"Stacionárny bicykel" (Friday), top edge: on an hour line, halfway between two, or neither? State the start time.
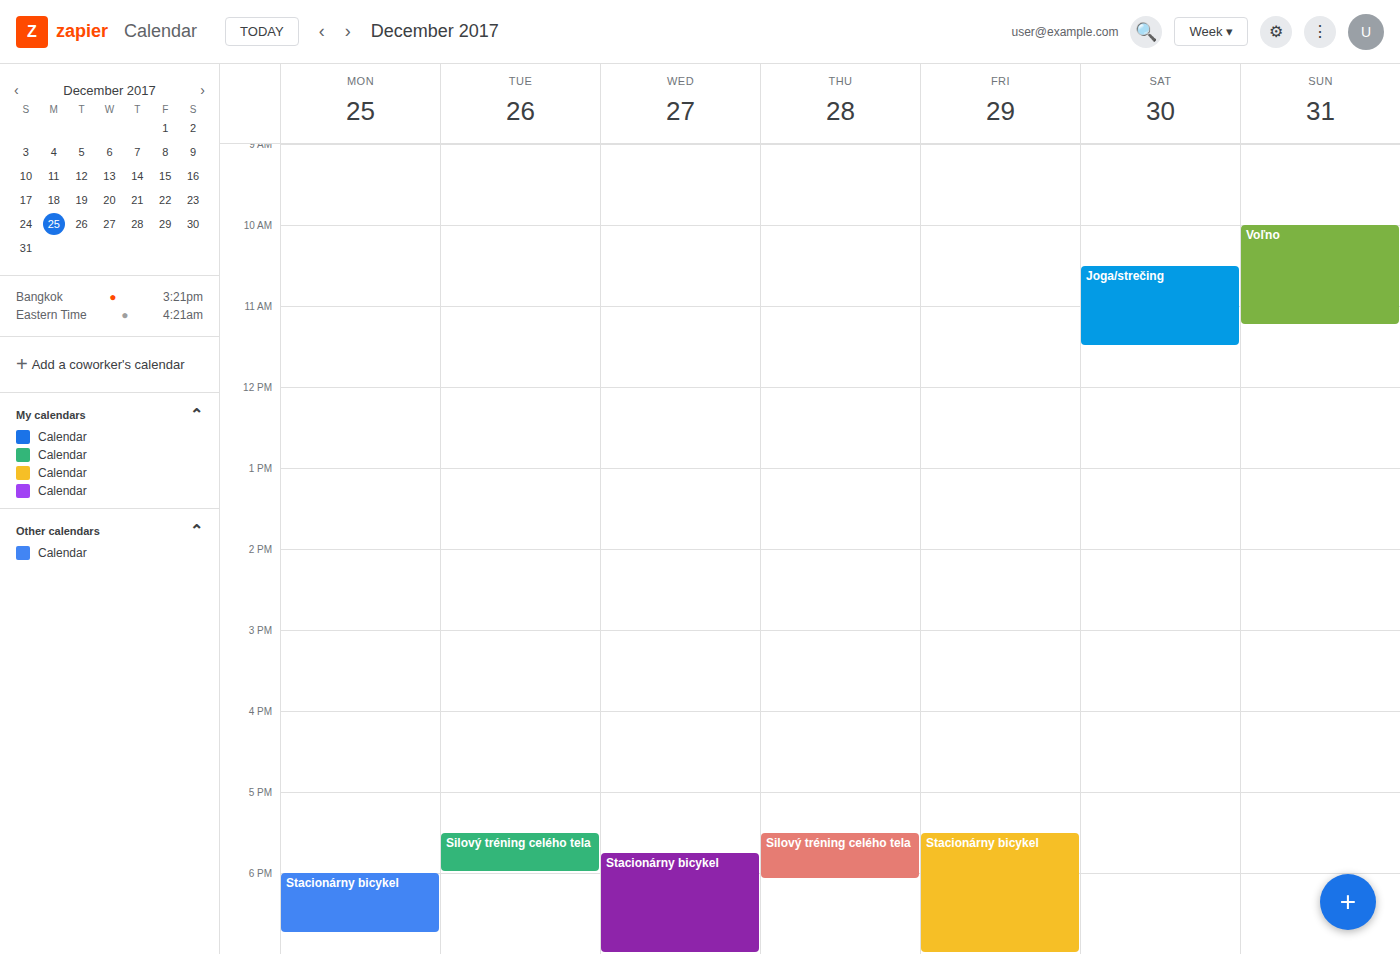
5:30 PM -- halfway between the 5 PM and 6 PM lines.